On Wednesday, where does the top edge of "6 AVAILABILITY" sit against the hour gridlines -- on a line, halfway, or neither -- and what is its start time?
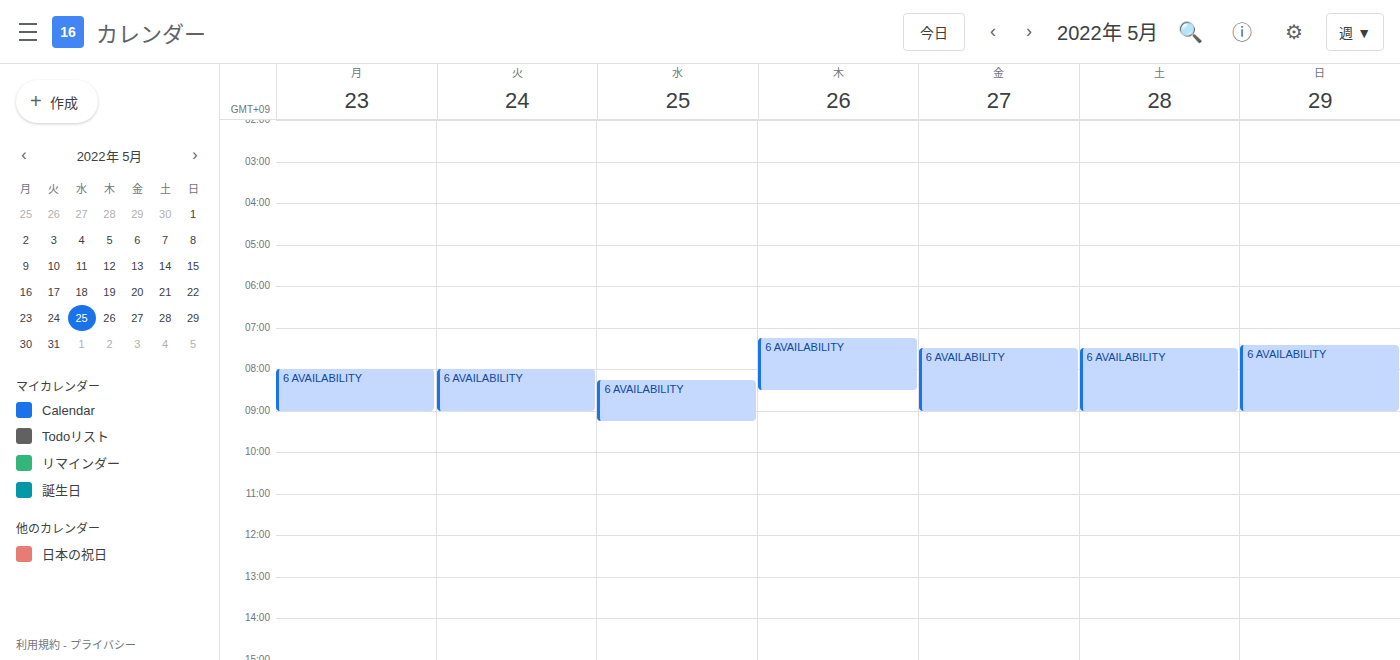
8:15 AM -- neither: a quarter of the way from the 8 AM line to the 9 AM line.